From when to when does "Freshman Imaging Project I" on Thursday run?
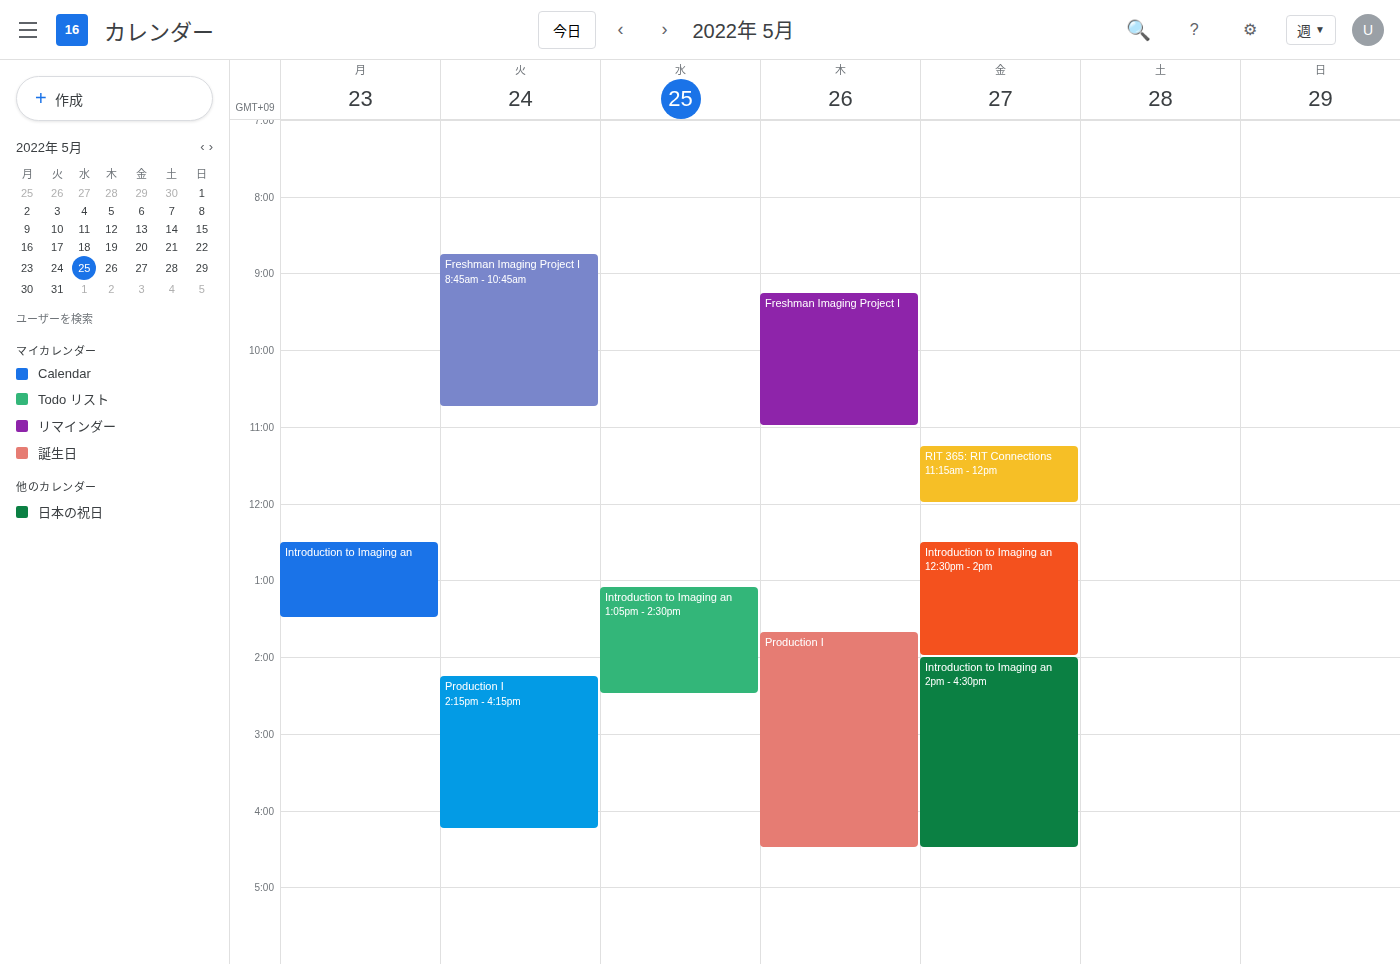
9:15 AM to 11:00 AM